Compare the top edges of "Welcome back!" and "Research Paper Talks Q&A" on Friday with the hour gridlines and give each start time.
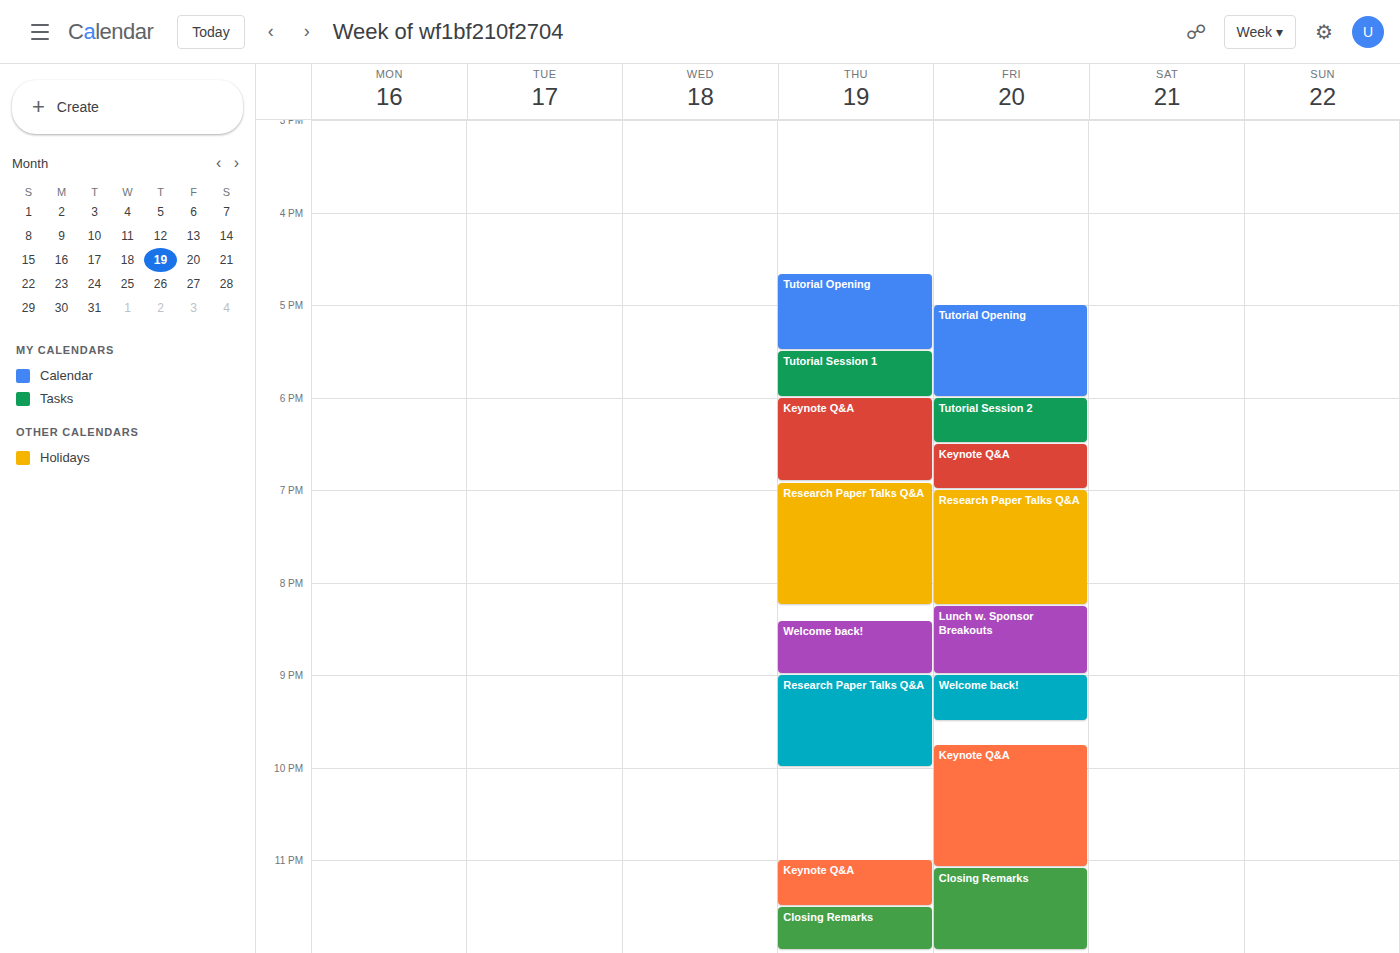
"Welcome back!": 9:00 PM, exactly on the 9 PM line. "Research Paper Talks Q&A": 7:00 PM, exactly on the 7 PM line.